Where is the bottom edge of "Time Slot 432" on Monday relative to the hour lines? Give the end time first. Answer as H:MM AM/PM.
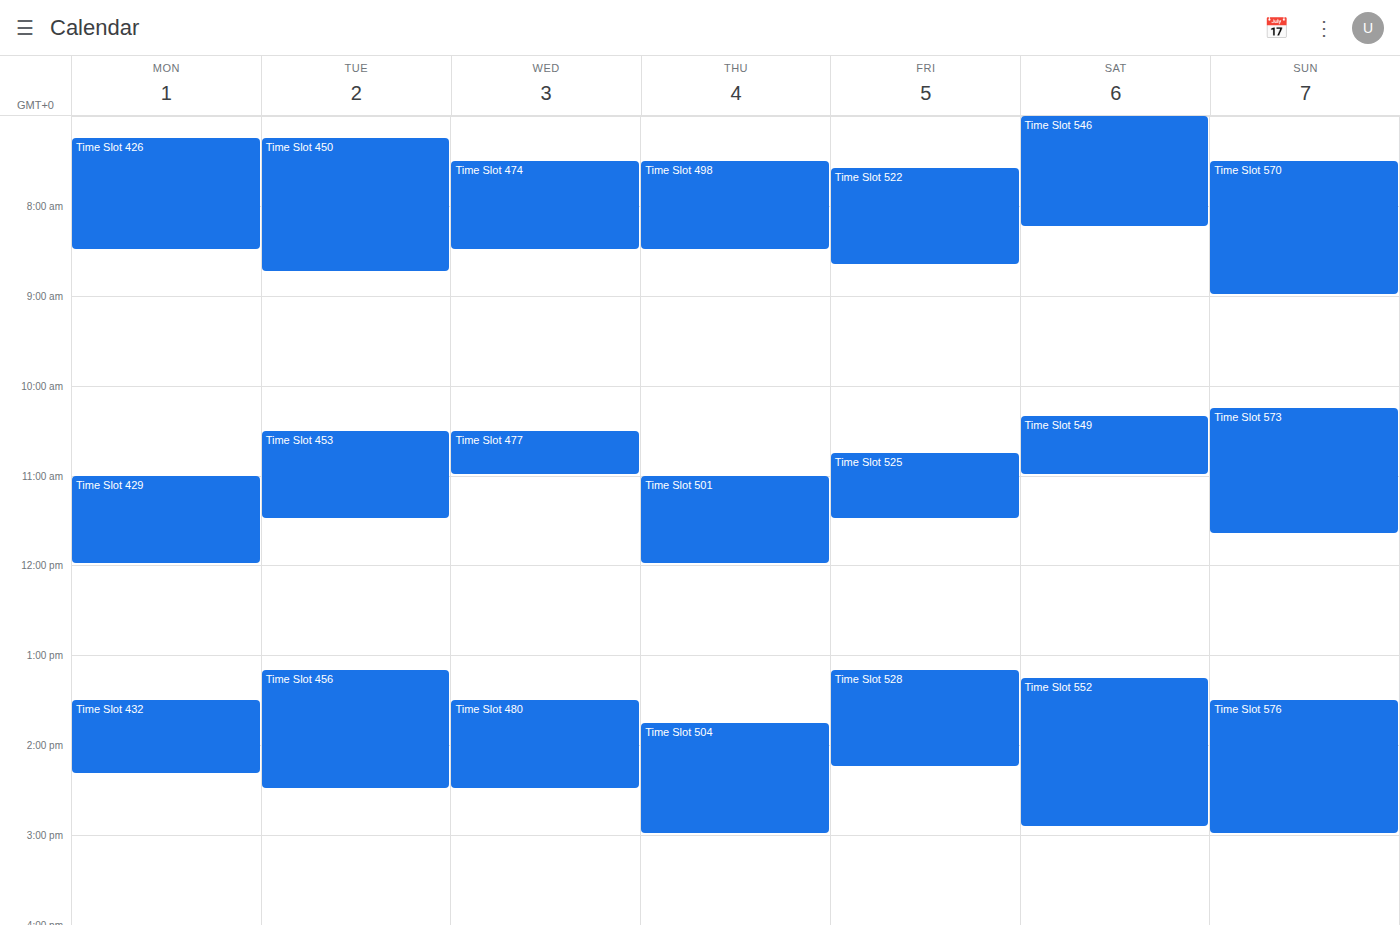
2:20 PM -- neither: 20 minutes below the 2 PM line and 40 minutes above the 3 PM line.